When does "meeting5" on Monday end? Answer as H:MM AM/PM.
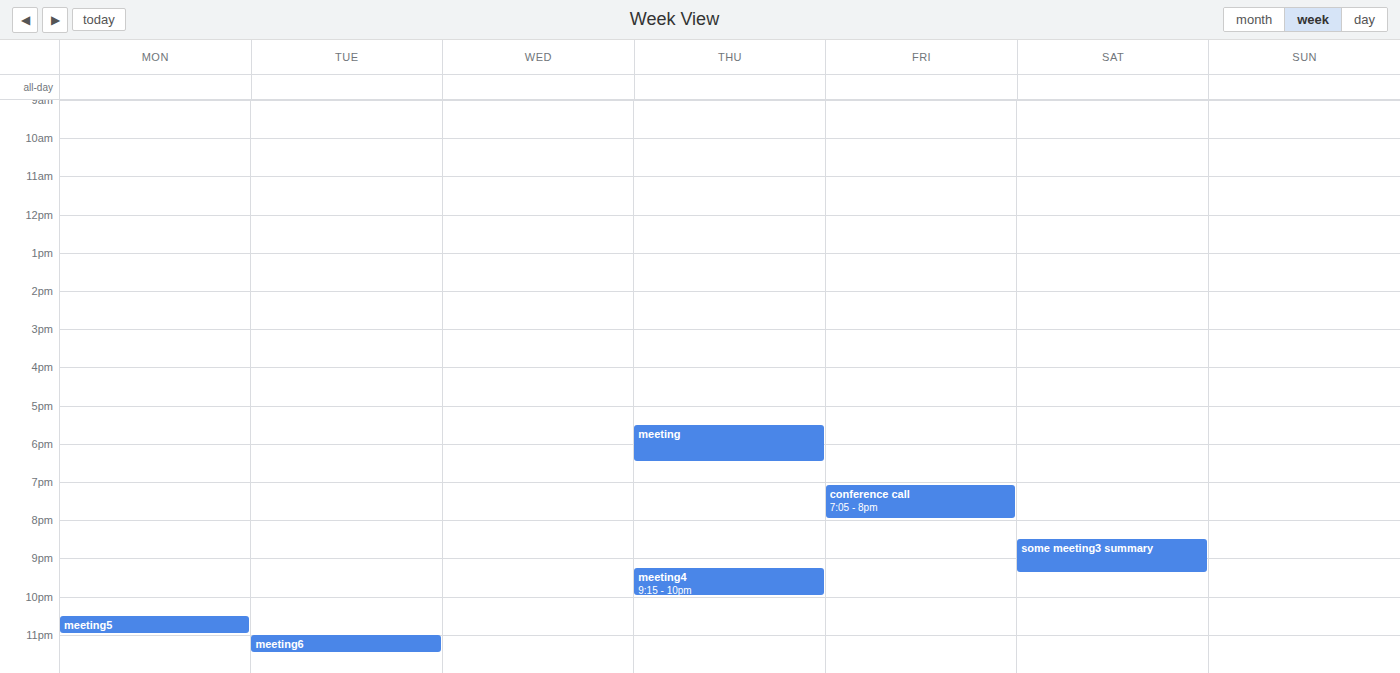
11:00 PM